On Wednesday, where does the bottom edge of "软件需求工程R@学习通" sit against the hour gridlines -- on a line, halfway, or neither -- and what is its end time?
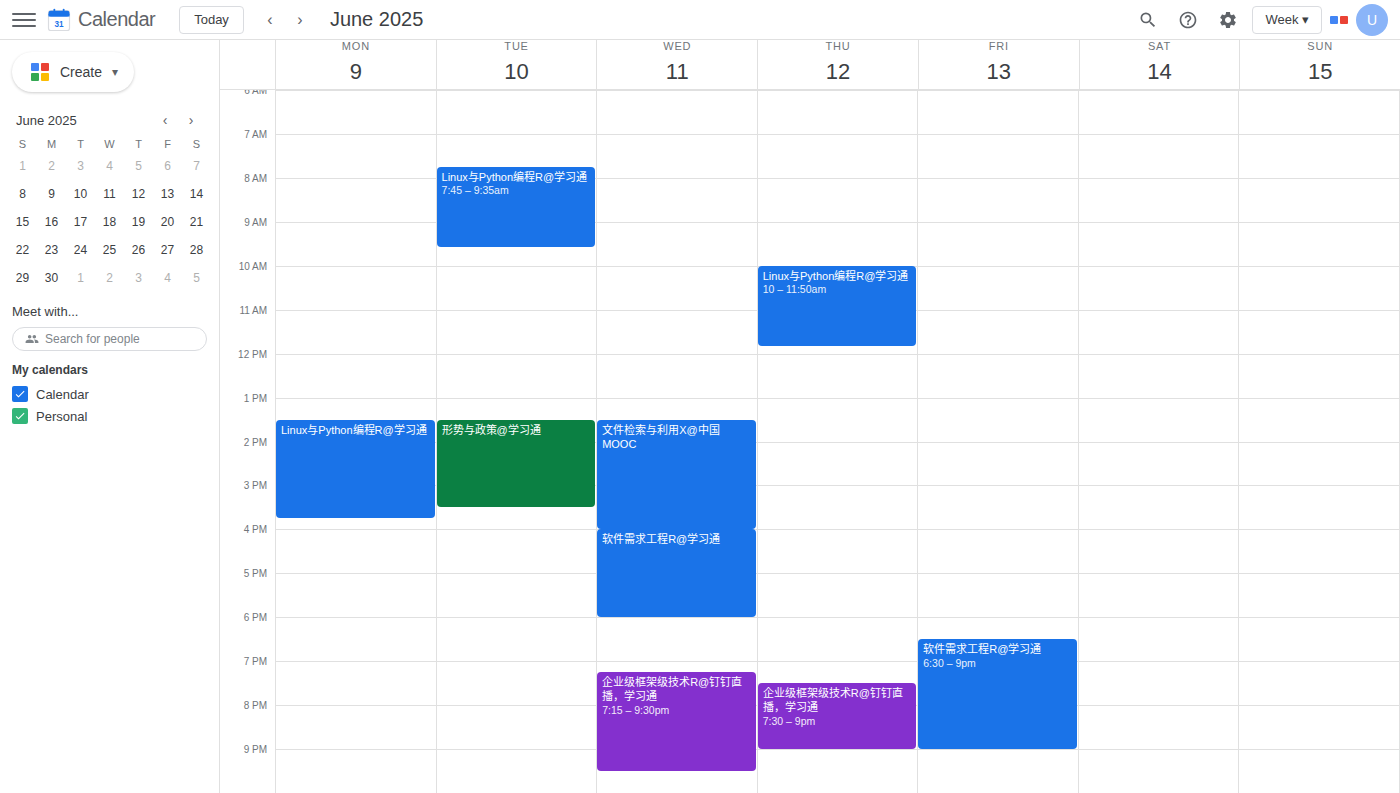
6:00 PM -- exactly on the 6 PM line.